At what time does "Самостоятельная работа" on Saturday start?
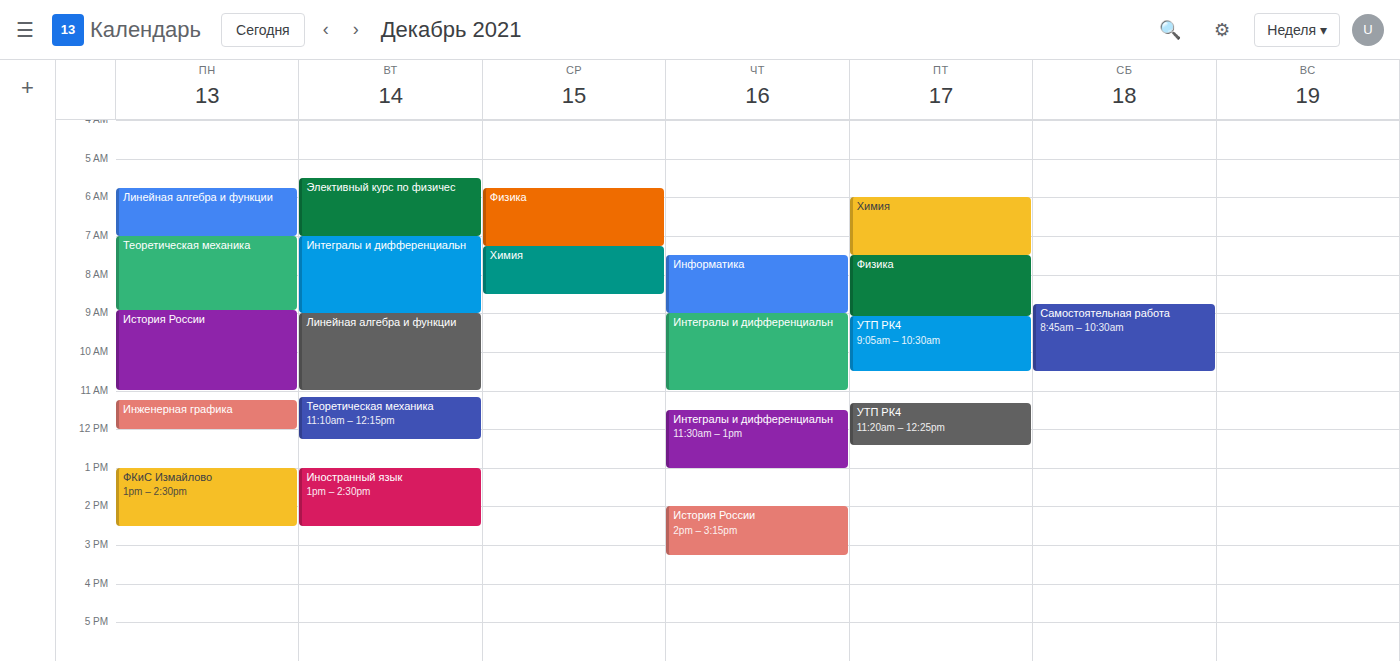
8:45 AM